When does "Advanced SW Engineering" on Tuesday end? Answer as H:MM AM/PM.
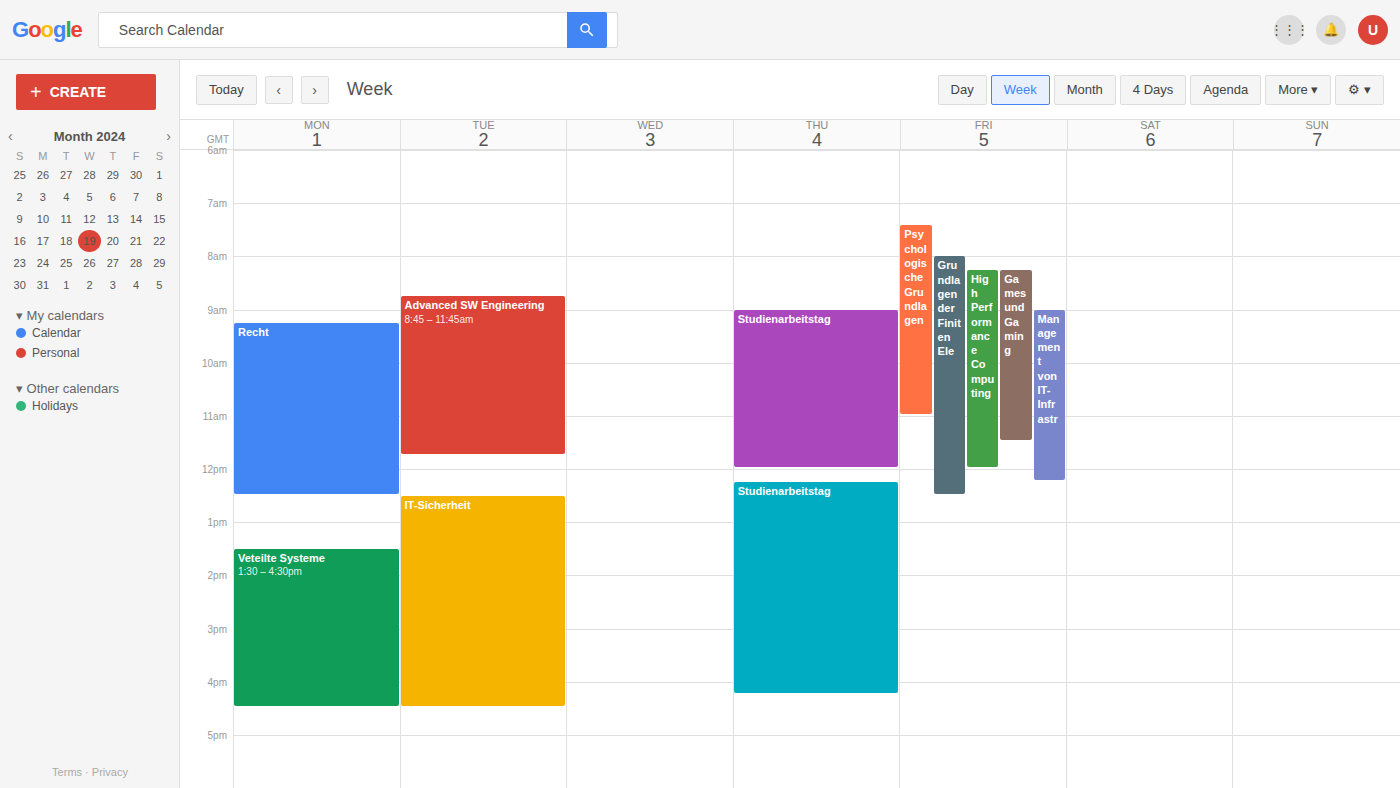
11:45 AM